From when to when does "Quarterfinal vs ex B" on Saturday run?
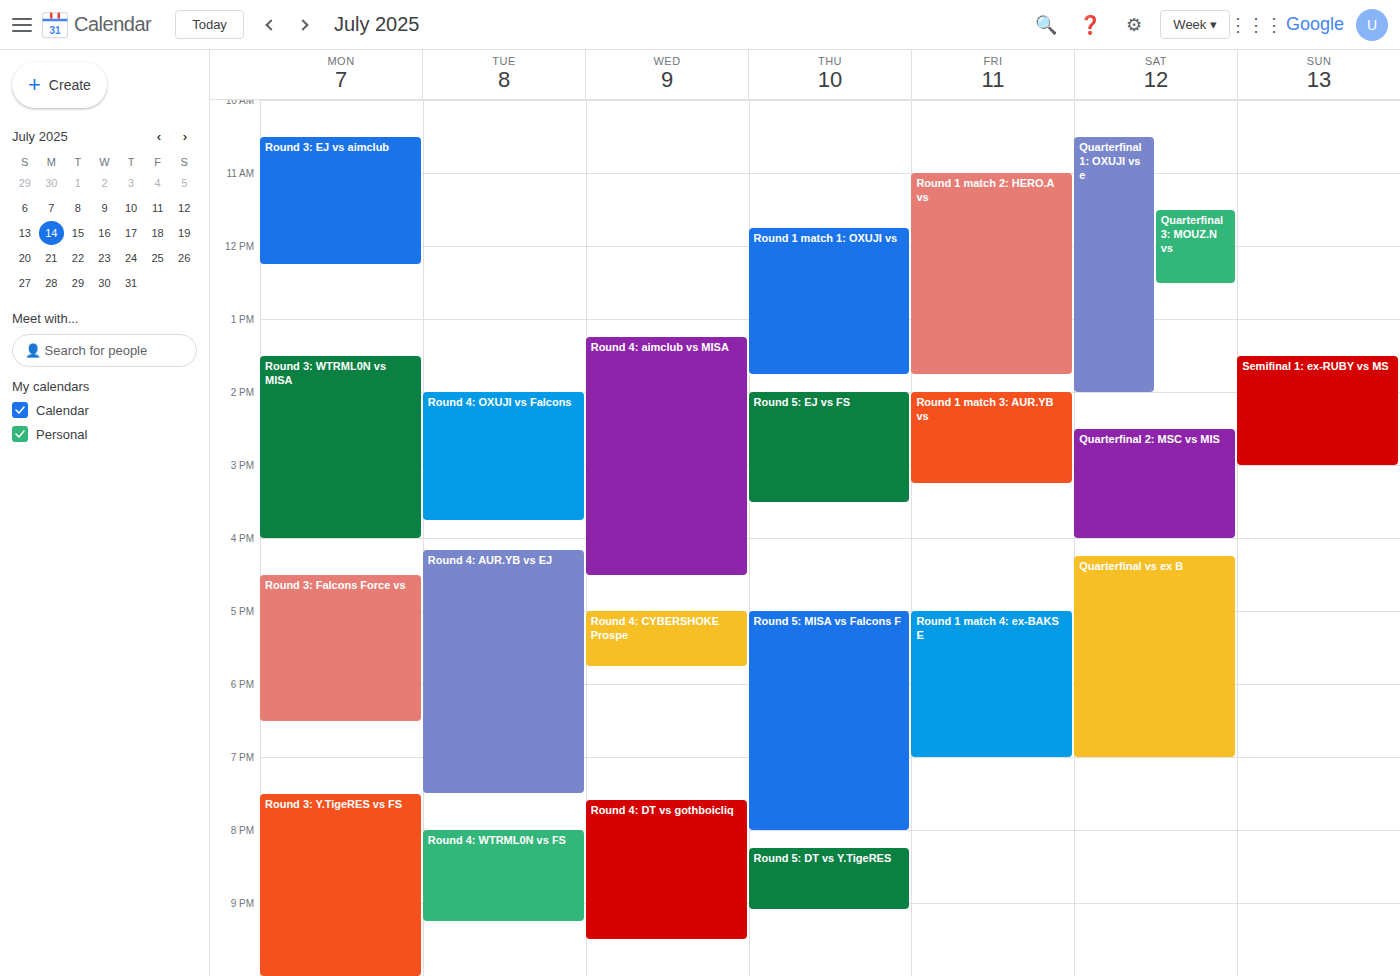
4:15 PM to 7:00 PM